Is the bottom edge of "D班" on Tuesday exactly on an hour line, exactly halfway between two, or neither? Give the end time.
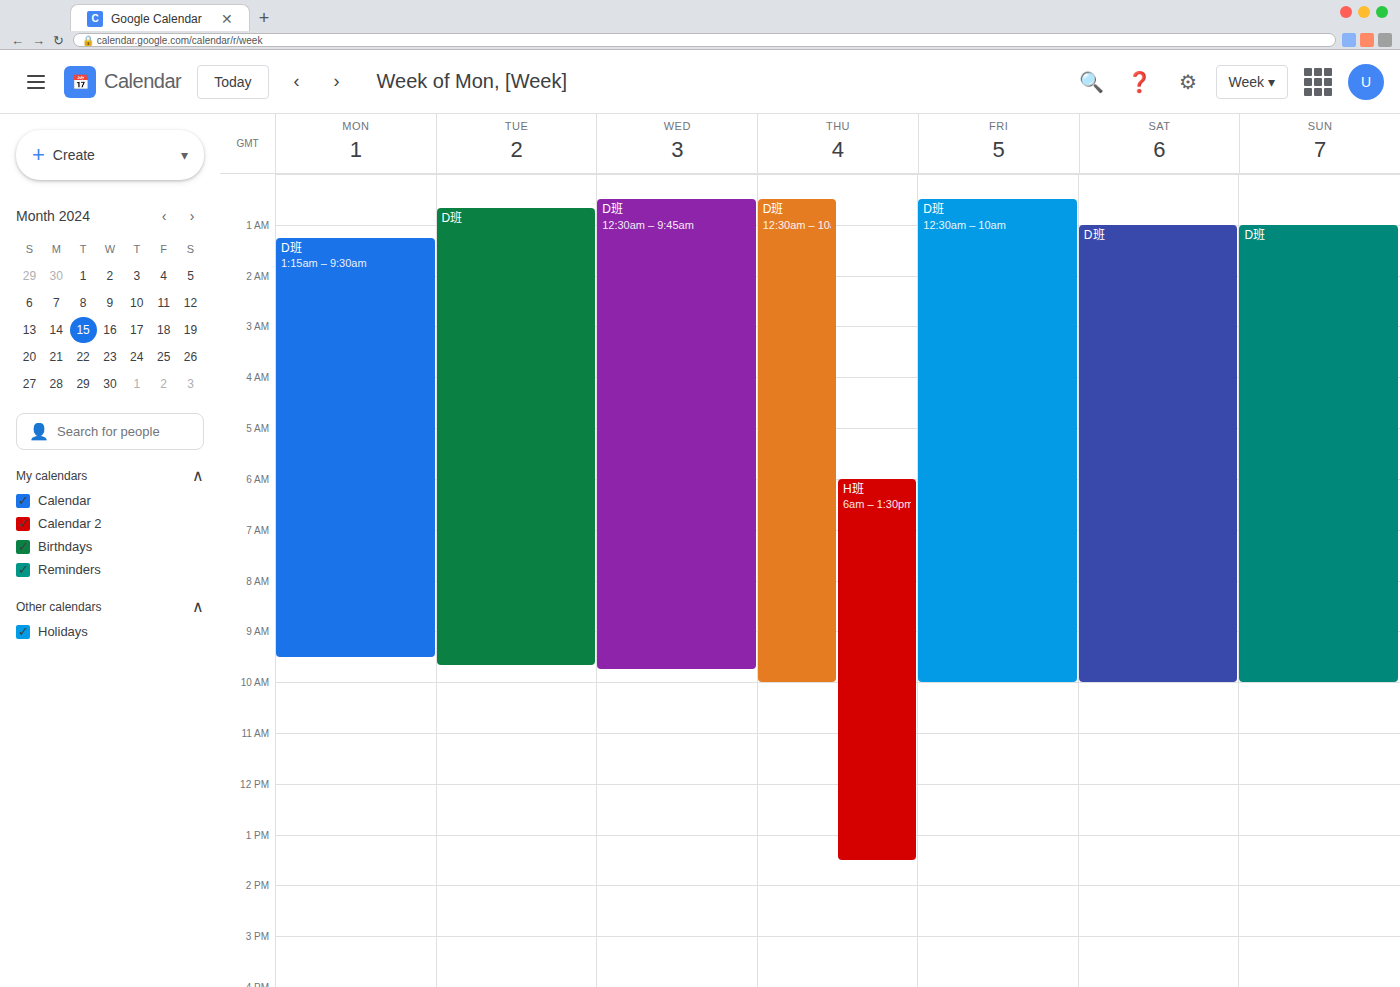
9:40 AM -- neither: 40 minutes below the 9 AM line and 20 minutes above the 10 AM line.